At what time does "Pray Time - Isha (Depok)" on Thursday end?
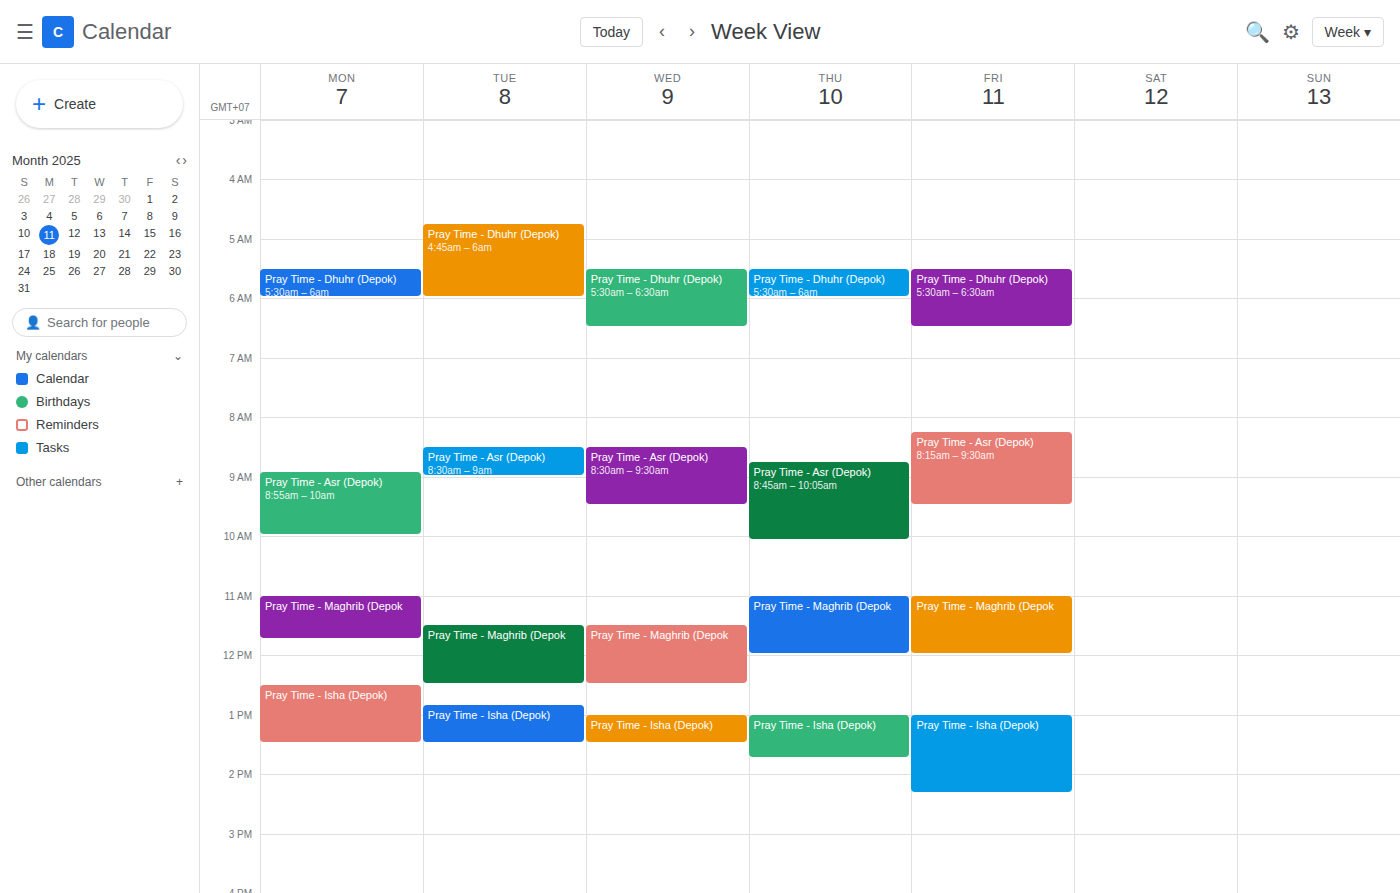
1:45 PM